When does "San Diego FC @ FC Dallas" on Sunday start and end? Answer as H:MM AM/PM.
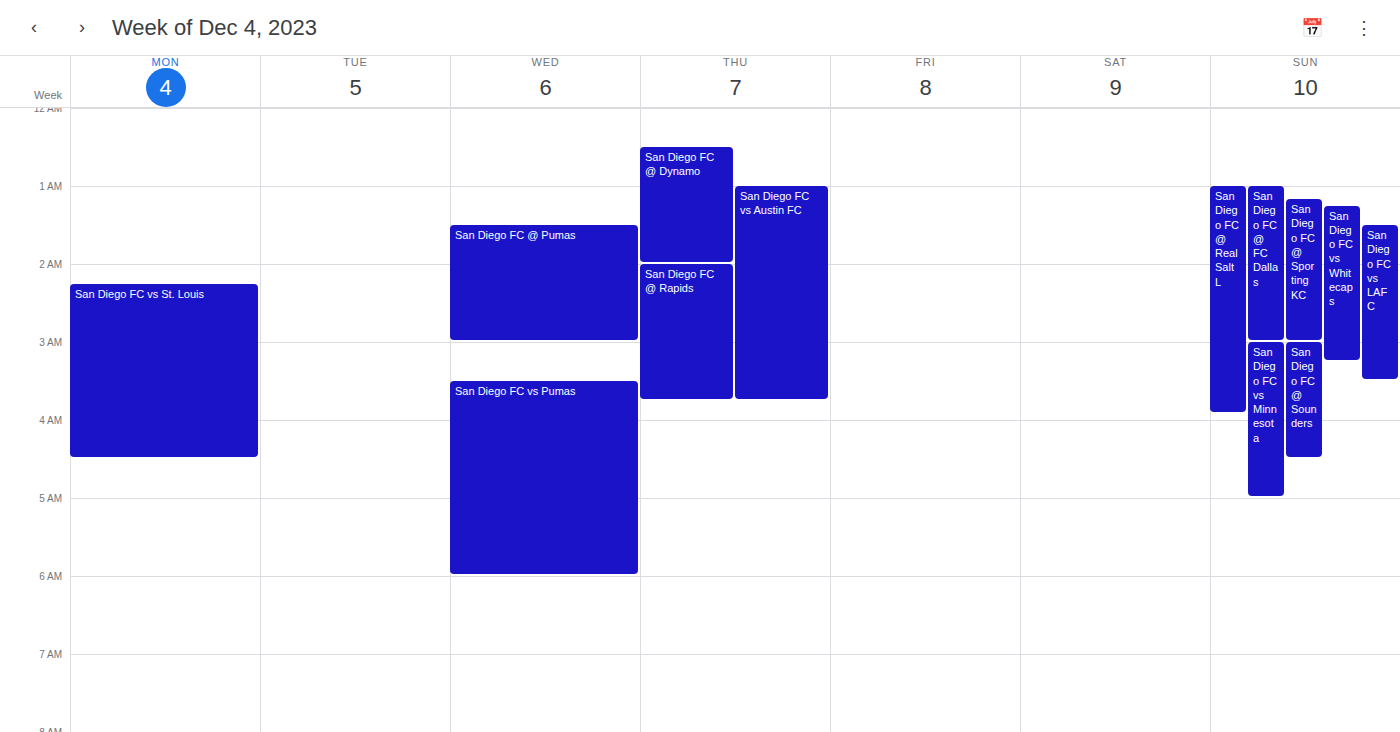
1:00 AM to 3:00 AM